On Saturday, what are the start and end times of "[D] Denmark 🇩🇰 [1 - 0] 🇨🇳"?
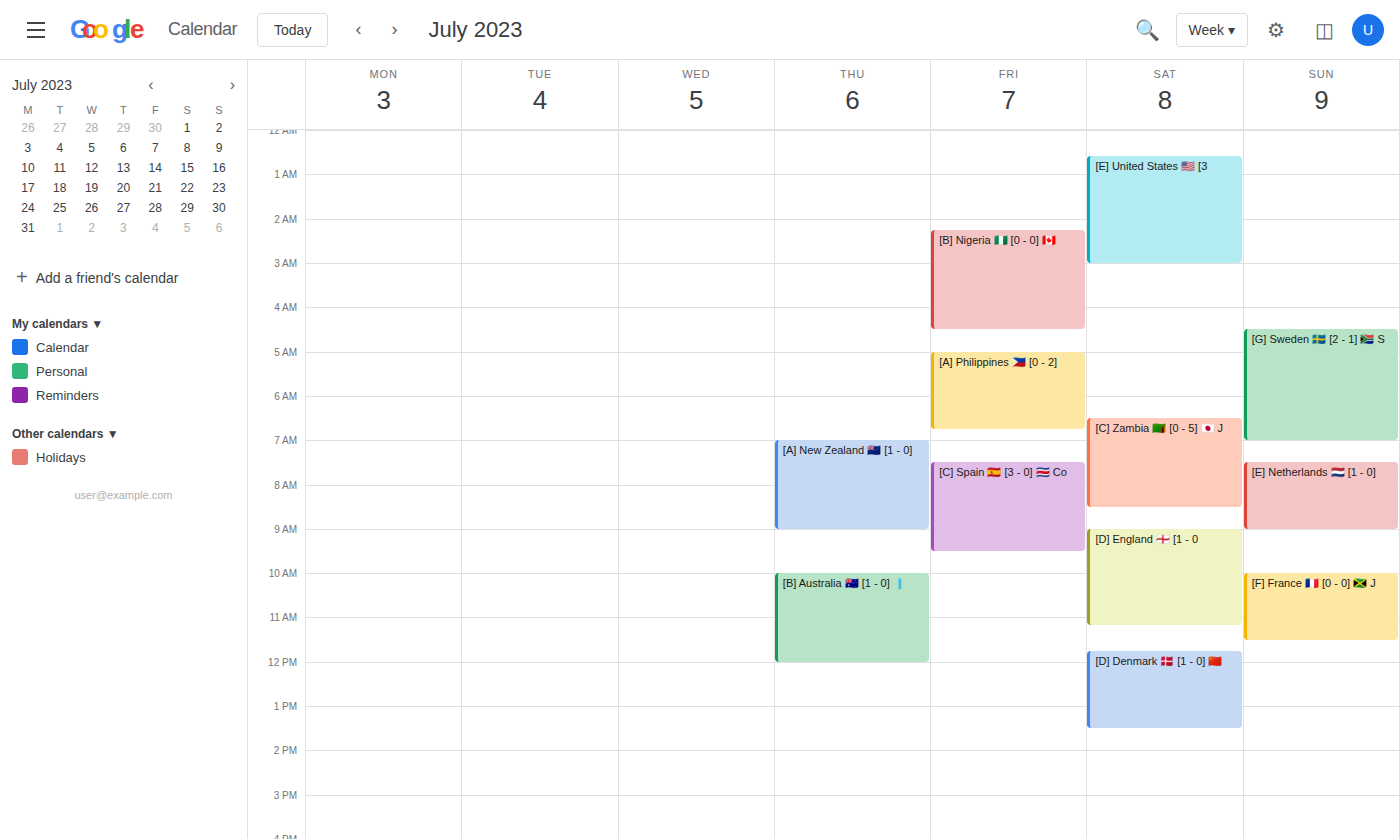
11:45 to 13:30